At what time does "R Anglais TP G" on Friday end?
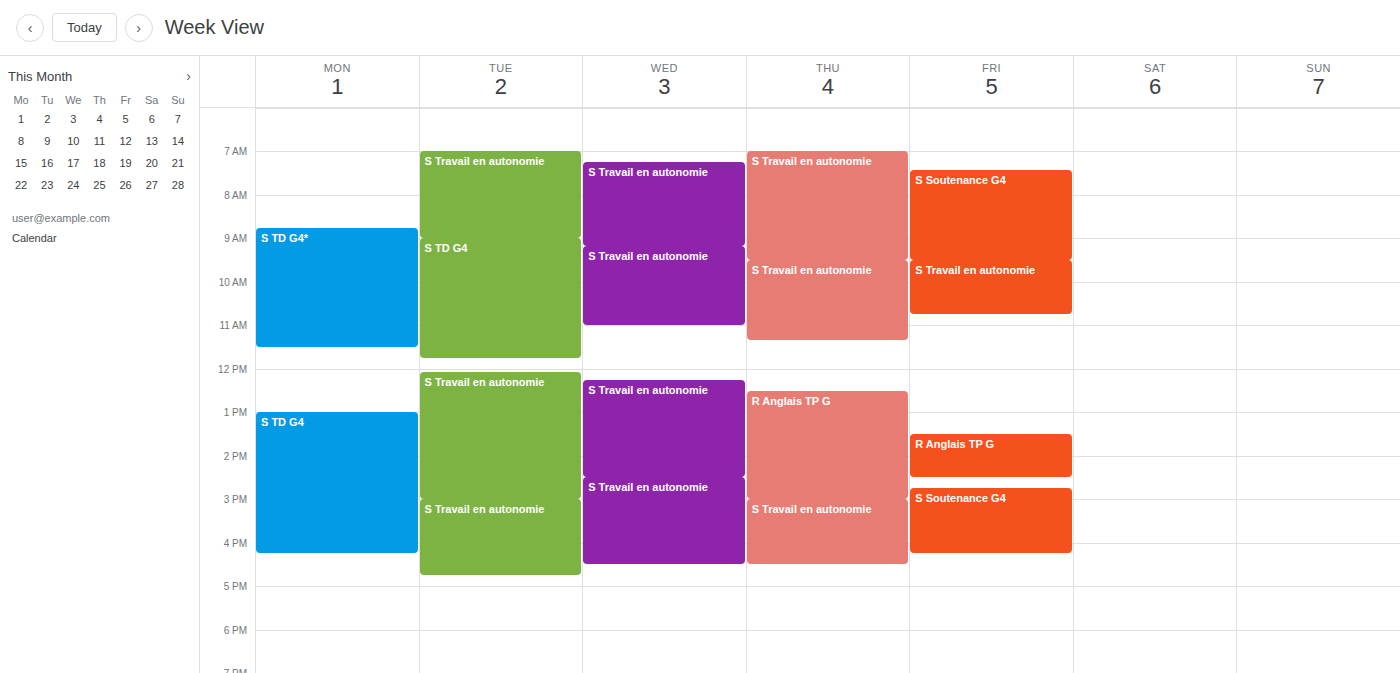
14:30